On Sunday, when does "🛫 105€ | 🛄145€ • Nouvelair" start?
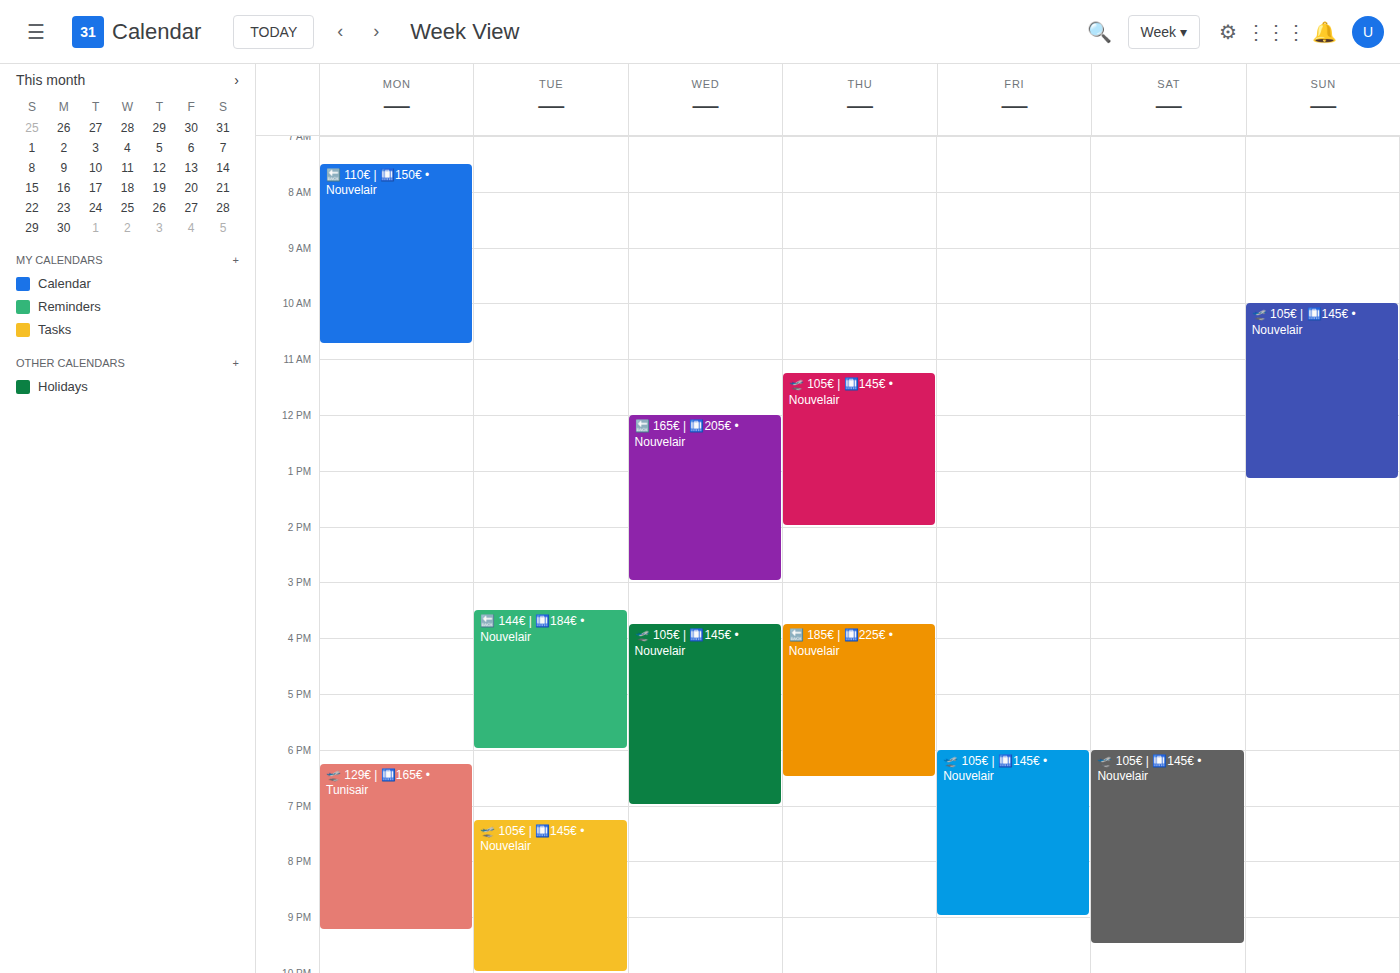
10:00 AM